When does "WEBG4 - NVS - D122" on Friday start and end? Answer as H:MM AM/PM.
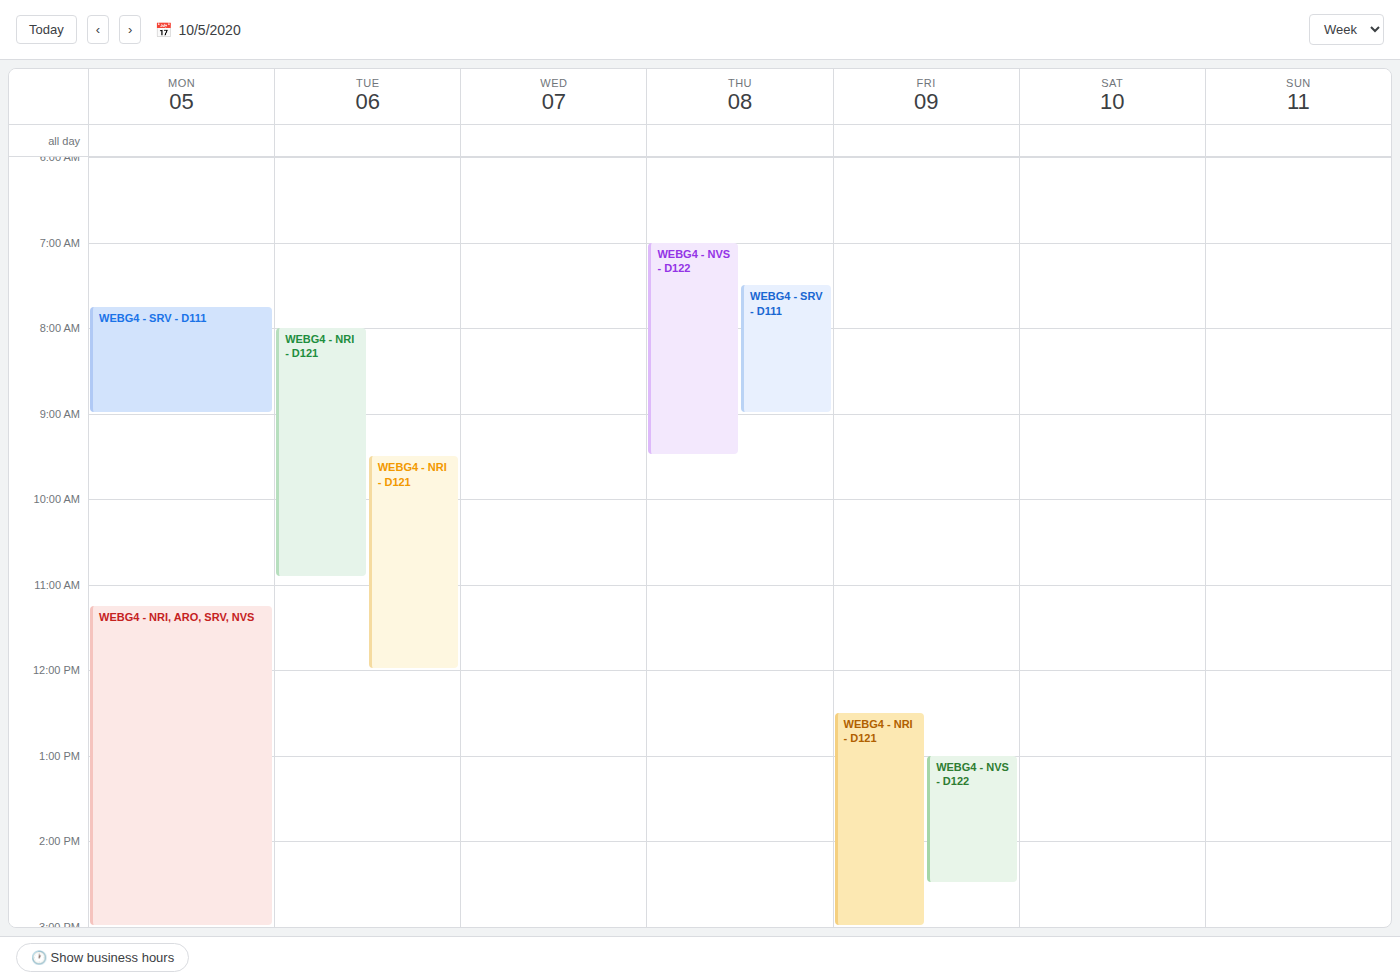
1:00 PM to 2:30 PM